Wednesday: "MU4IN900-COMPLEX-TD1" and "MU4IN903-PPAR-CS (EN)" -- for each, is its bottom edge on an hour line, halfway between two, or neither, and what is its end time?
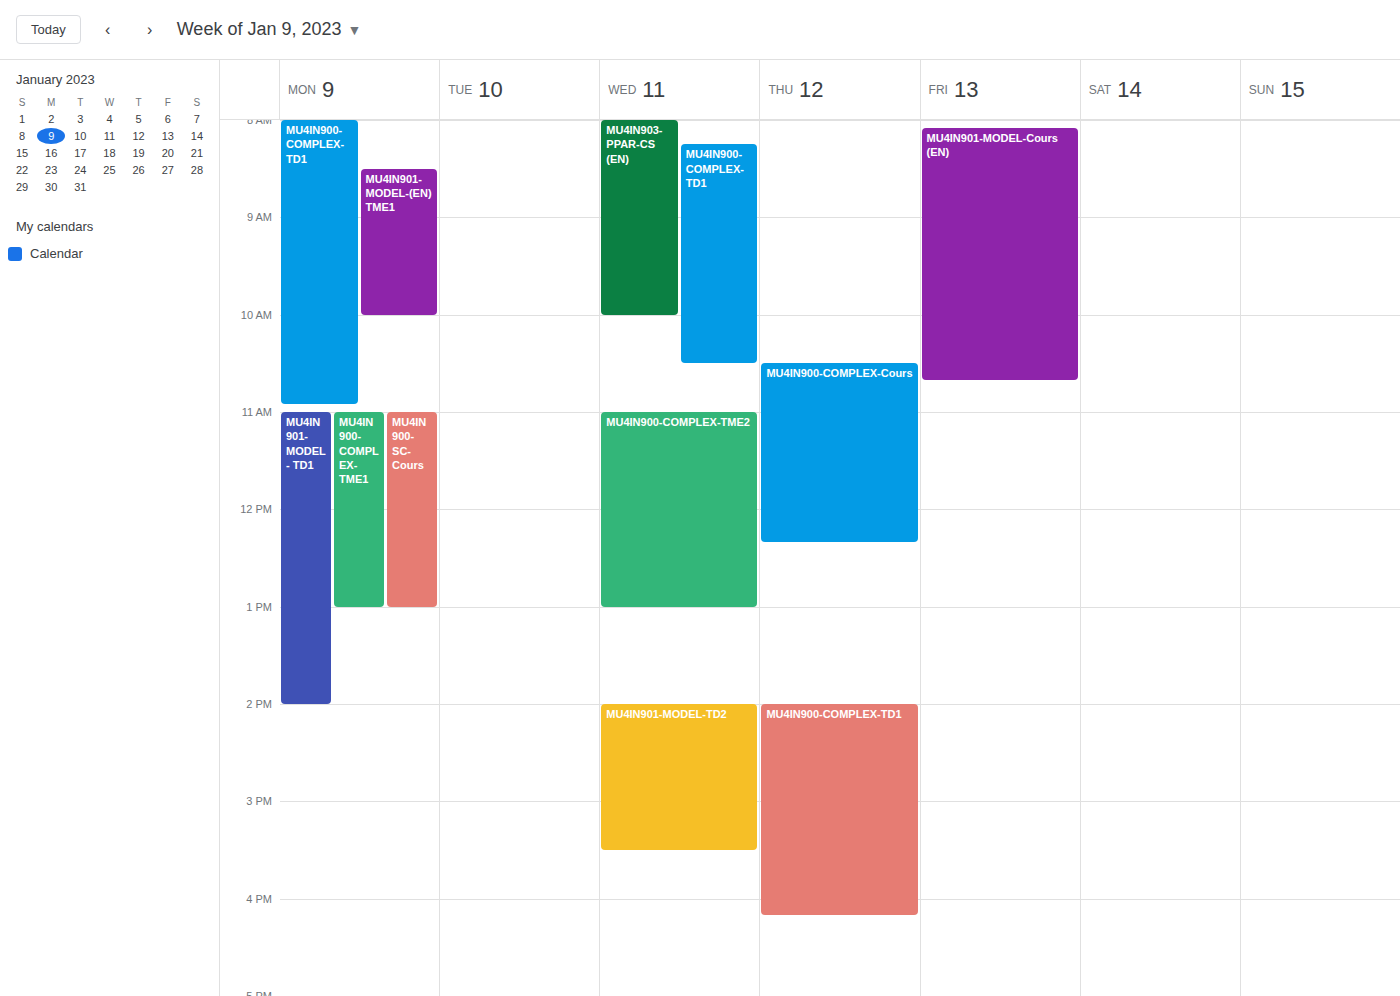
"MU4IN900-COMPLEX-TD1": 10:30 AM, halfway between the 10 AM and 11 AM lines. "MU4IN903-PPAR-CS (EN)": 10:00 AM, exactly on the 10 AM line.